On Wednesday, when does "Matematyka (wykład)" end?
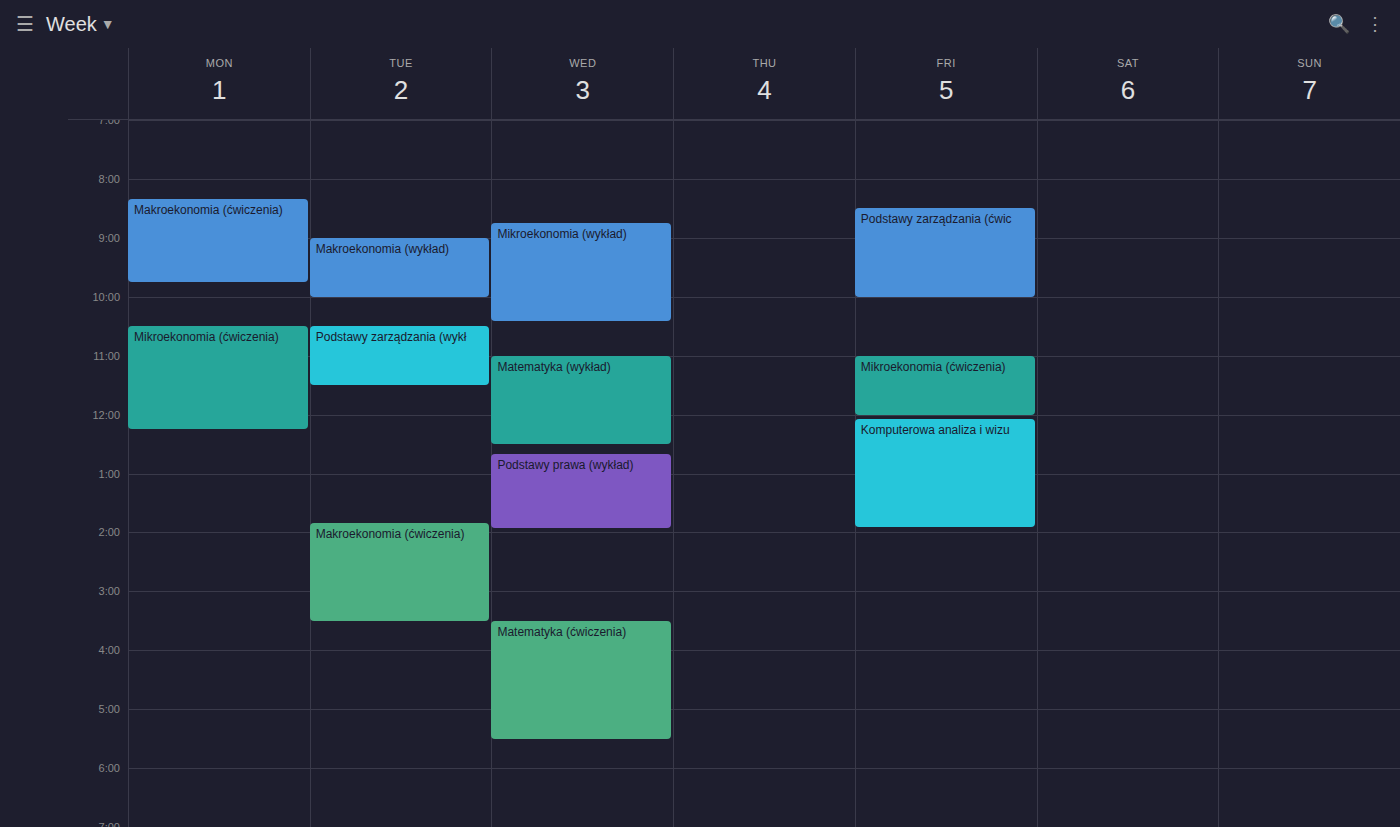
12:30 PM